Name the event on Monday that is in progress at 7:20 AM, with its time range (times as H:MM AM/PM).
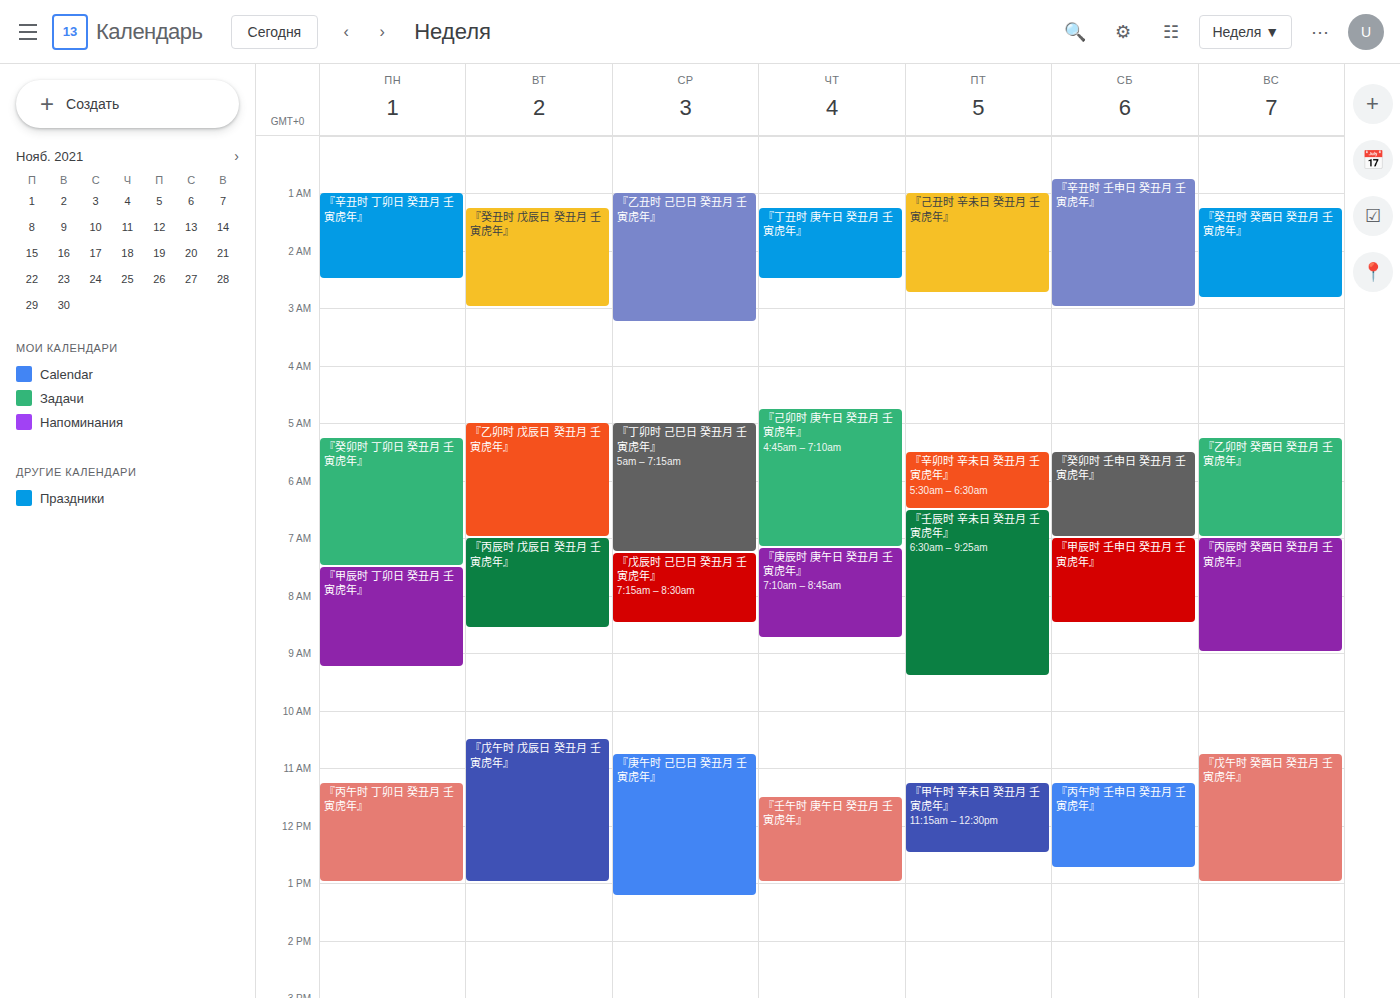
"『癸卯时 丁卯日 癸丑月 壬寅虎年』", 5:15 AM to 7:30 AM